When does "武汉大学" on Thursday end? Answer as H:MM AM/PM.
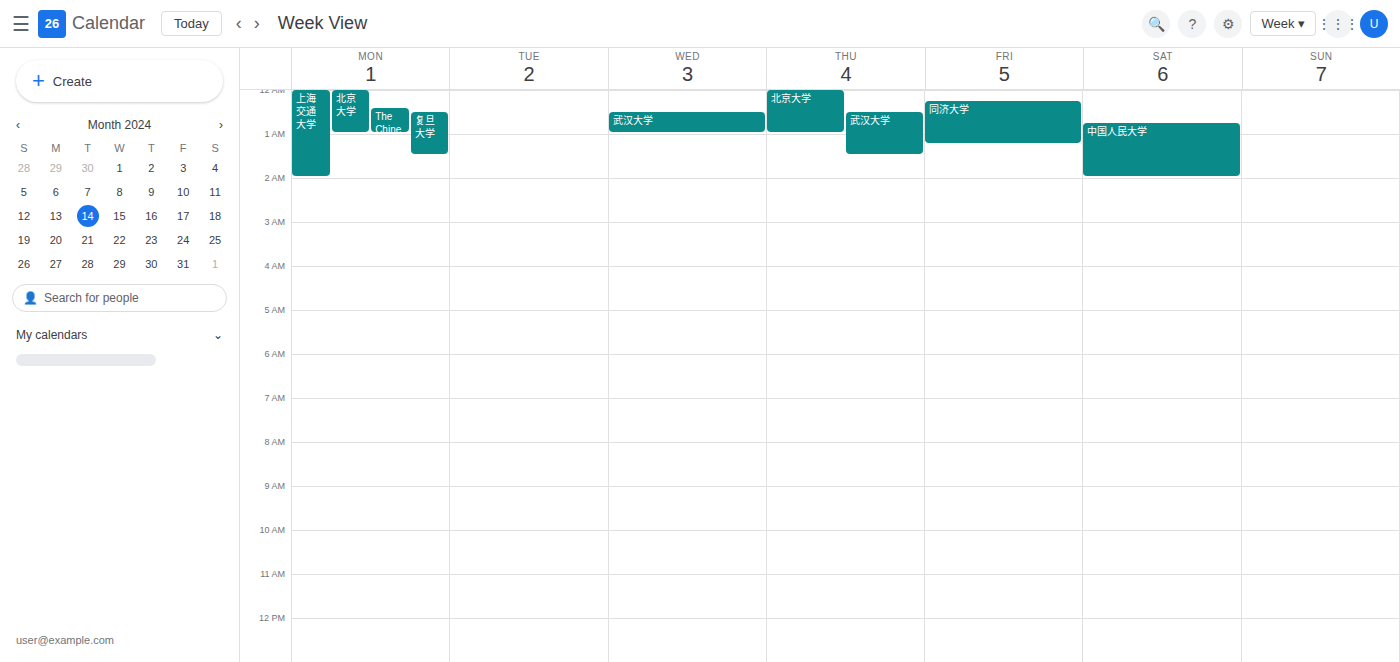
1:30 AM